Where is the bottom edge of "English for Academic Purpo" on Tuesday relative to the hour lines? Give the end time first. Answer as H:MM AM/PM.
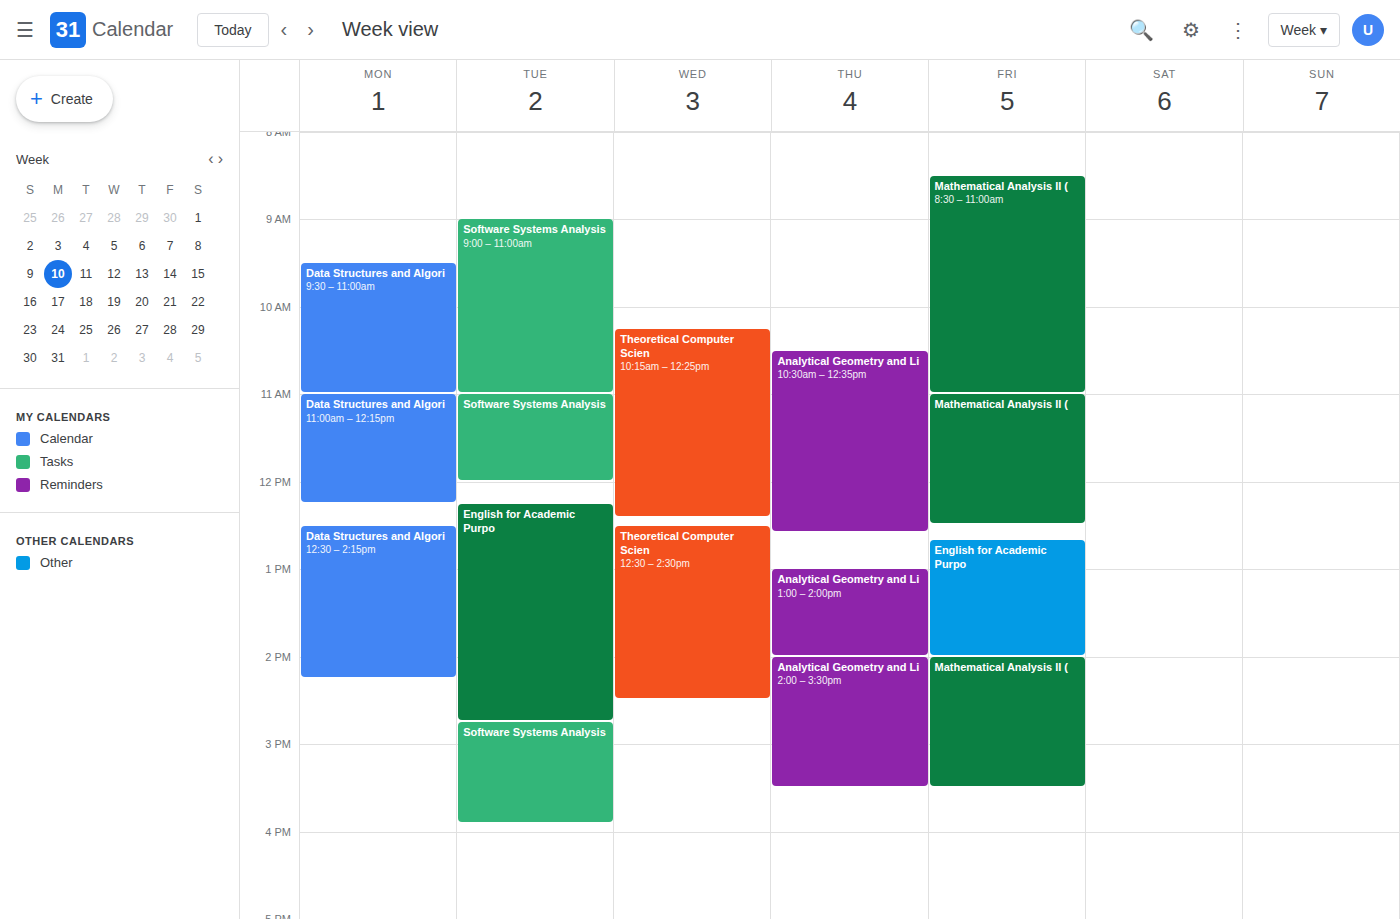
2:45 PM -- neither: three quarters of the way from the 2 PM line to the 3 PM line.